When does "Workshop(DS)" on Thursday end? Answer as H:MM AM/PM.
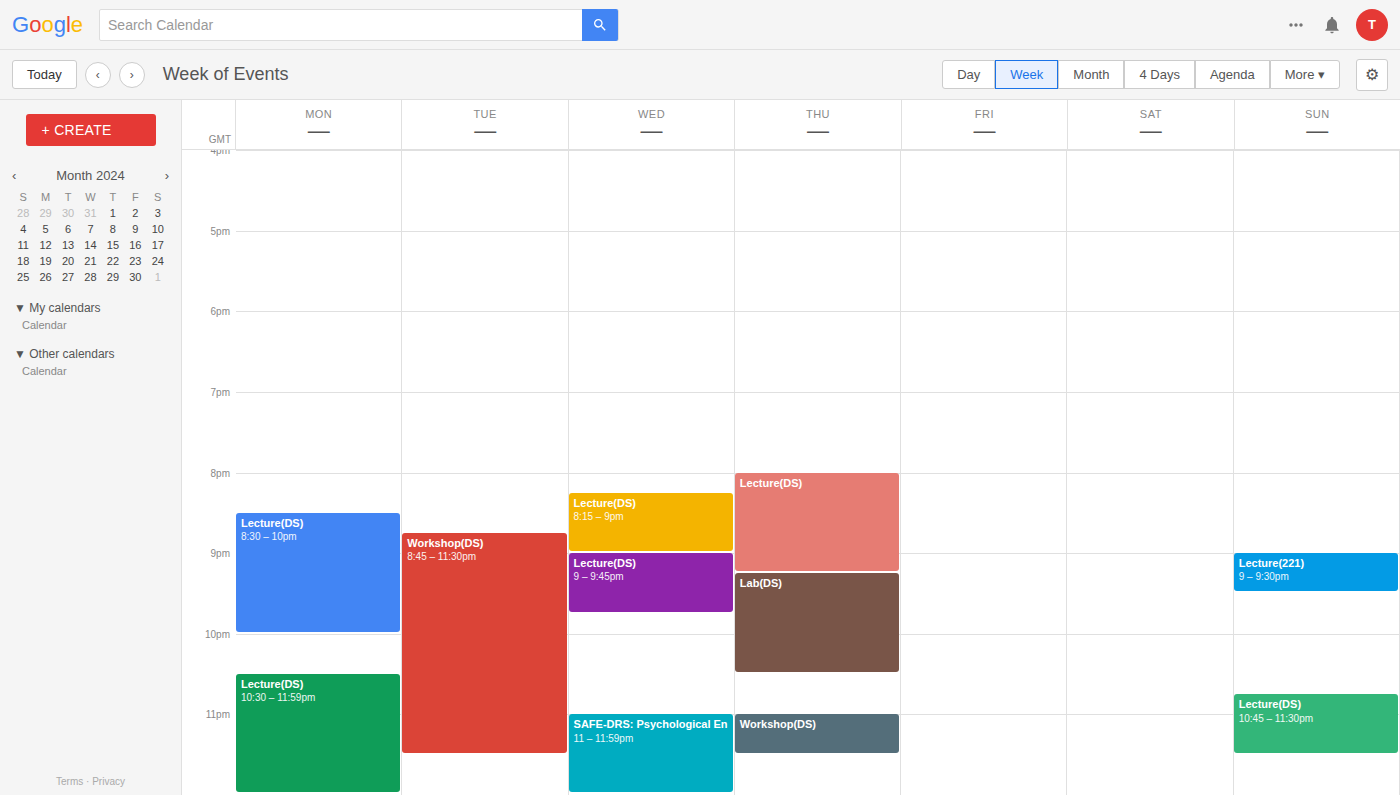
11:30 PM